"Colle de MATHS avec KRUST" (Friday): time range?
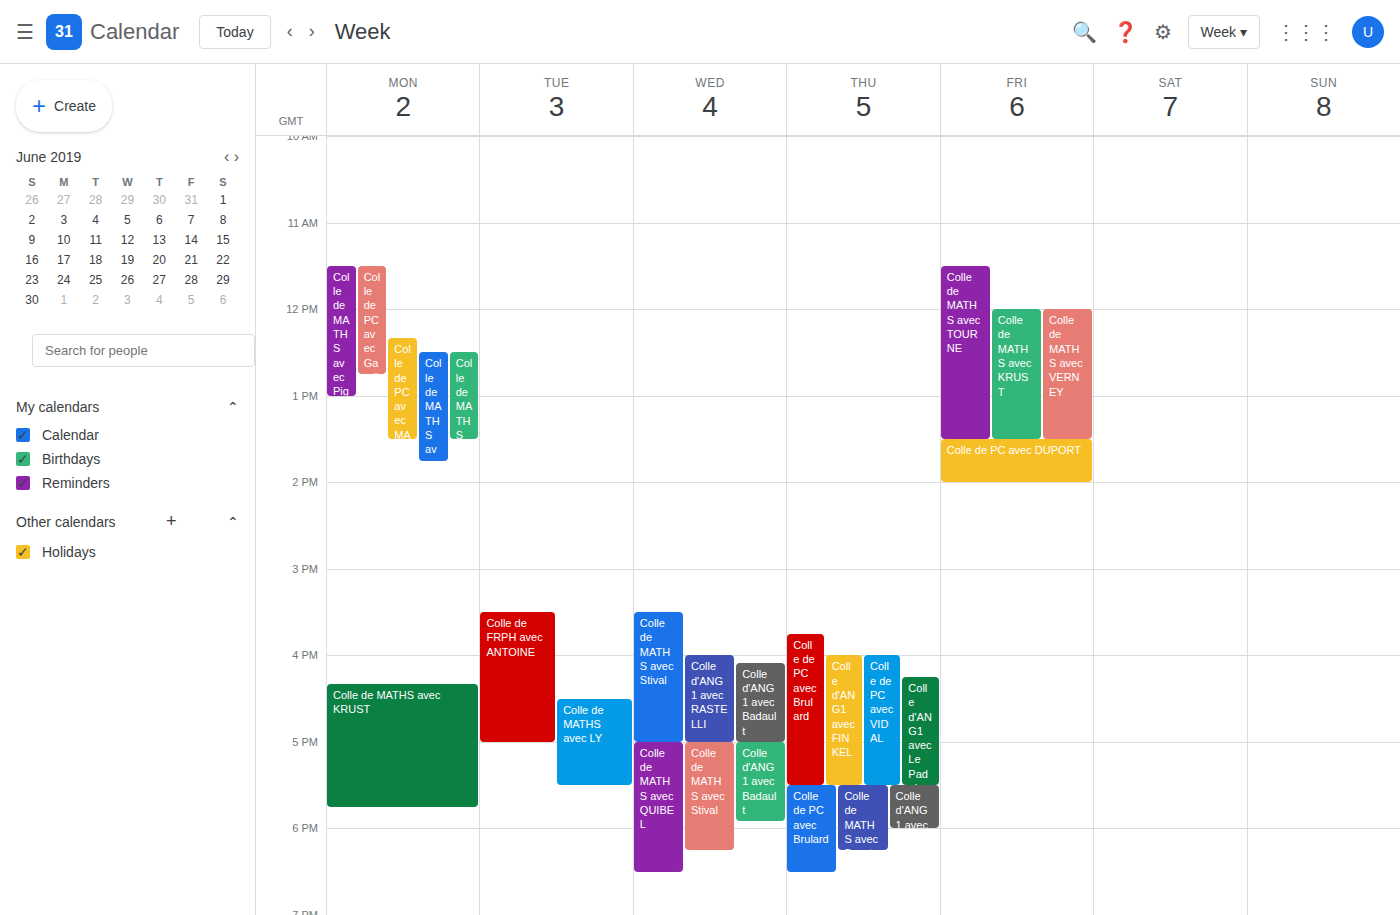
12:00 PM to 1:30 PM